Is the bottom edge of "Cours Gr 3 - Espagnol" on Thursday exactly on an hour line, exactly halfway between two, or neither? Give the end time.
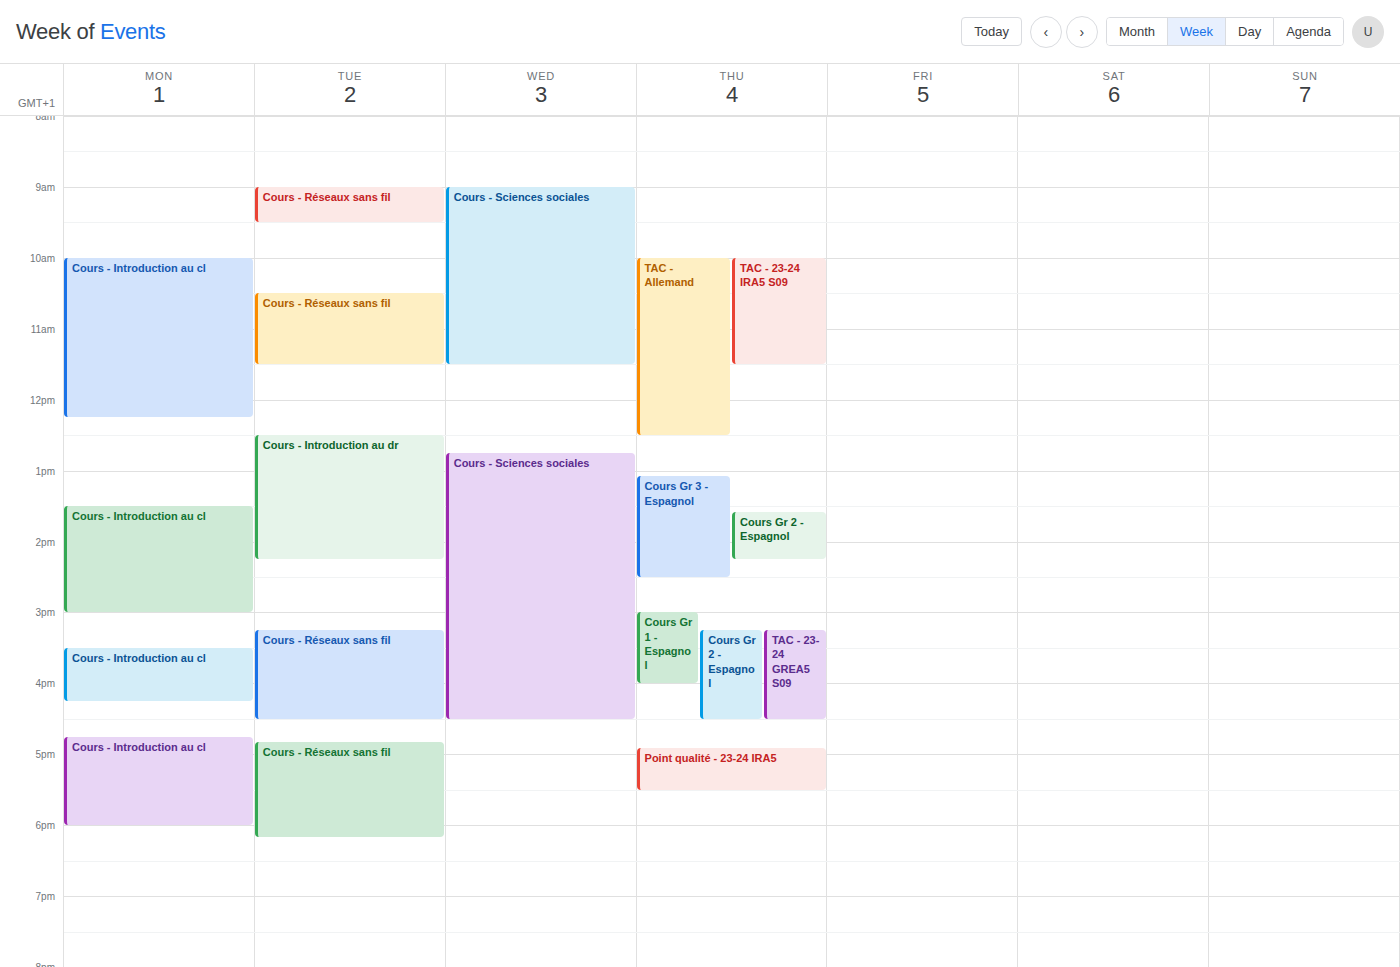
2:30 PM -- halfway between the 2 PM and 3 PM lines.